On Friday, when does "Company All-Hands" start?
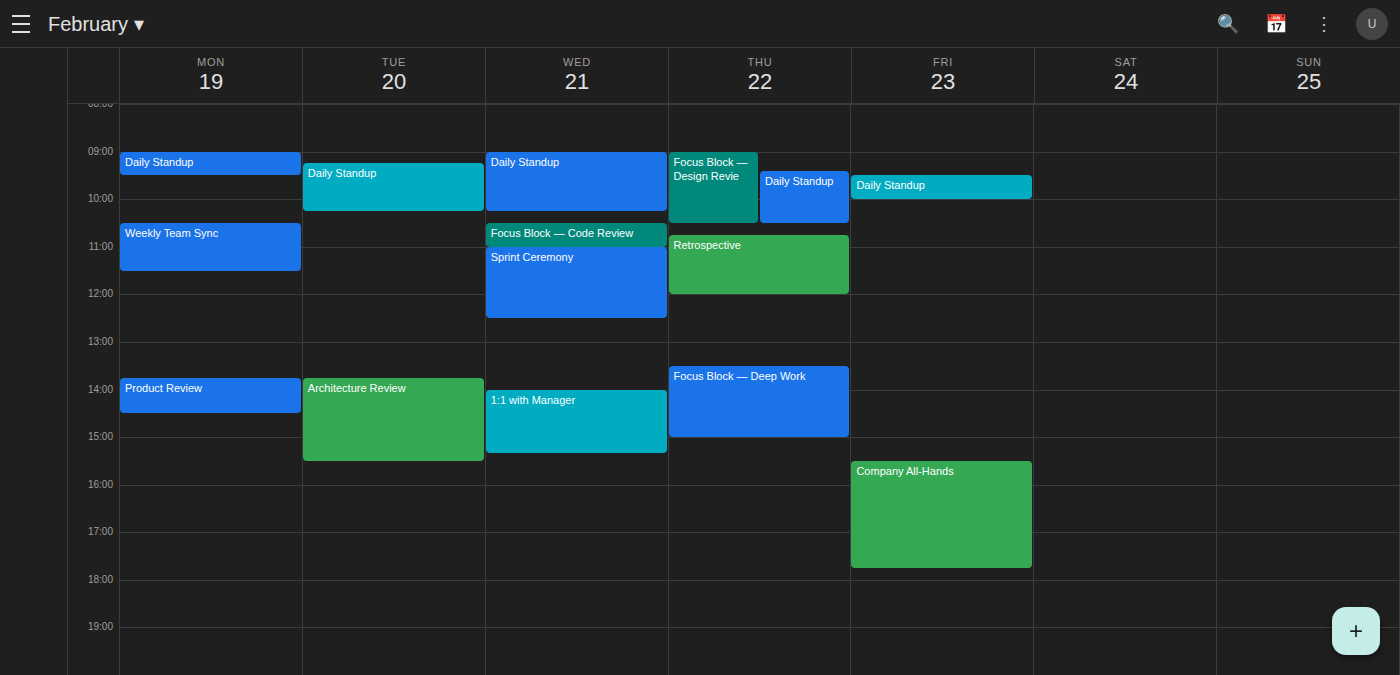
3:30 PM